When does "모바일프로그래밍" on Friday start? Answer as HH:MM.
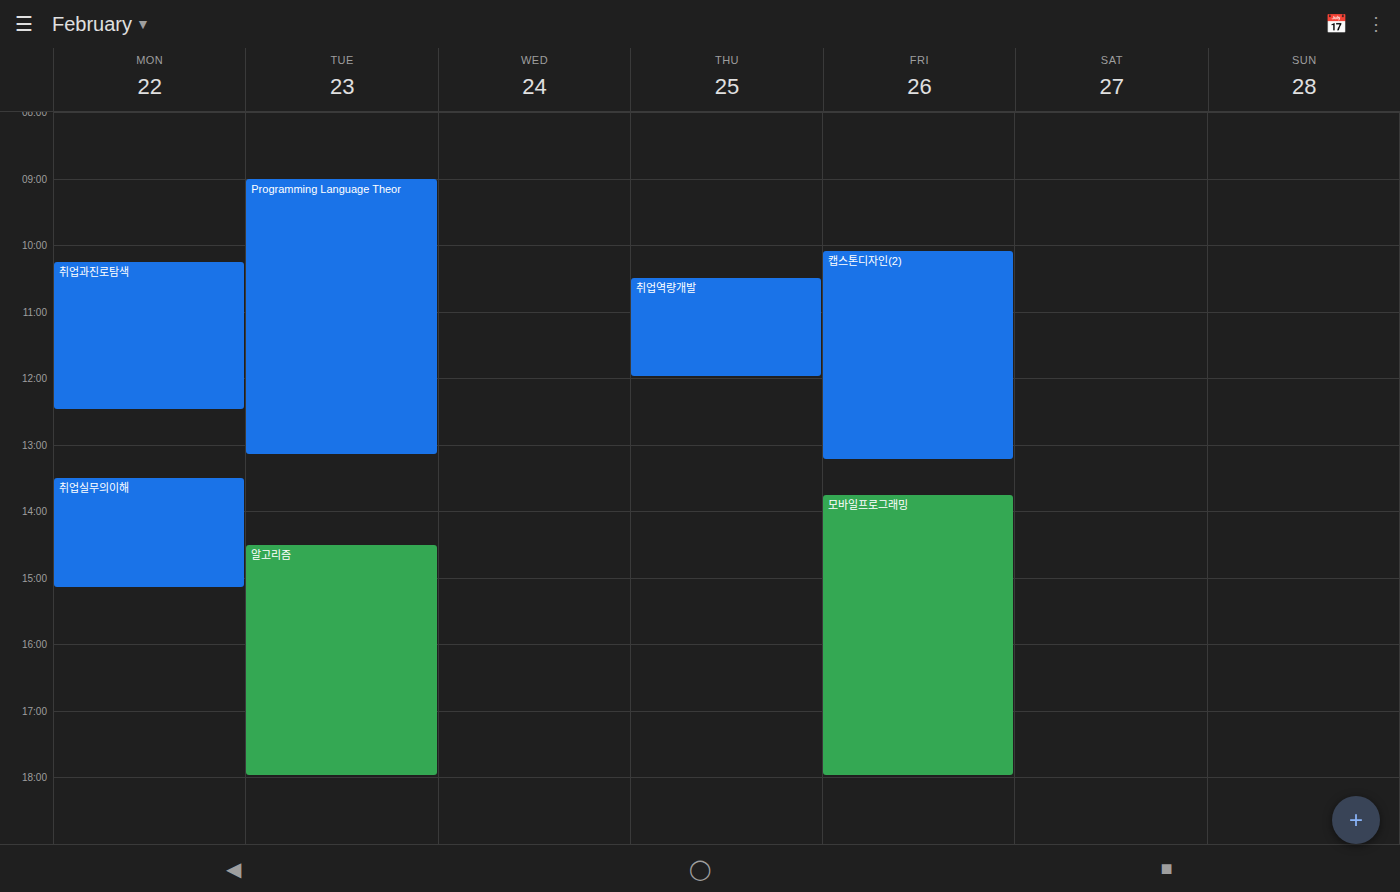
13:45